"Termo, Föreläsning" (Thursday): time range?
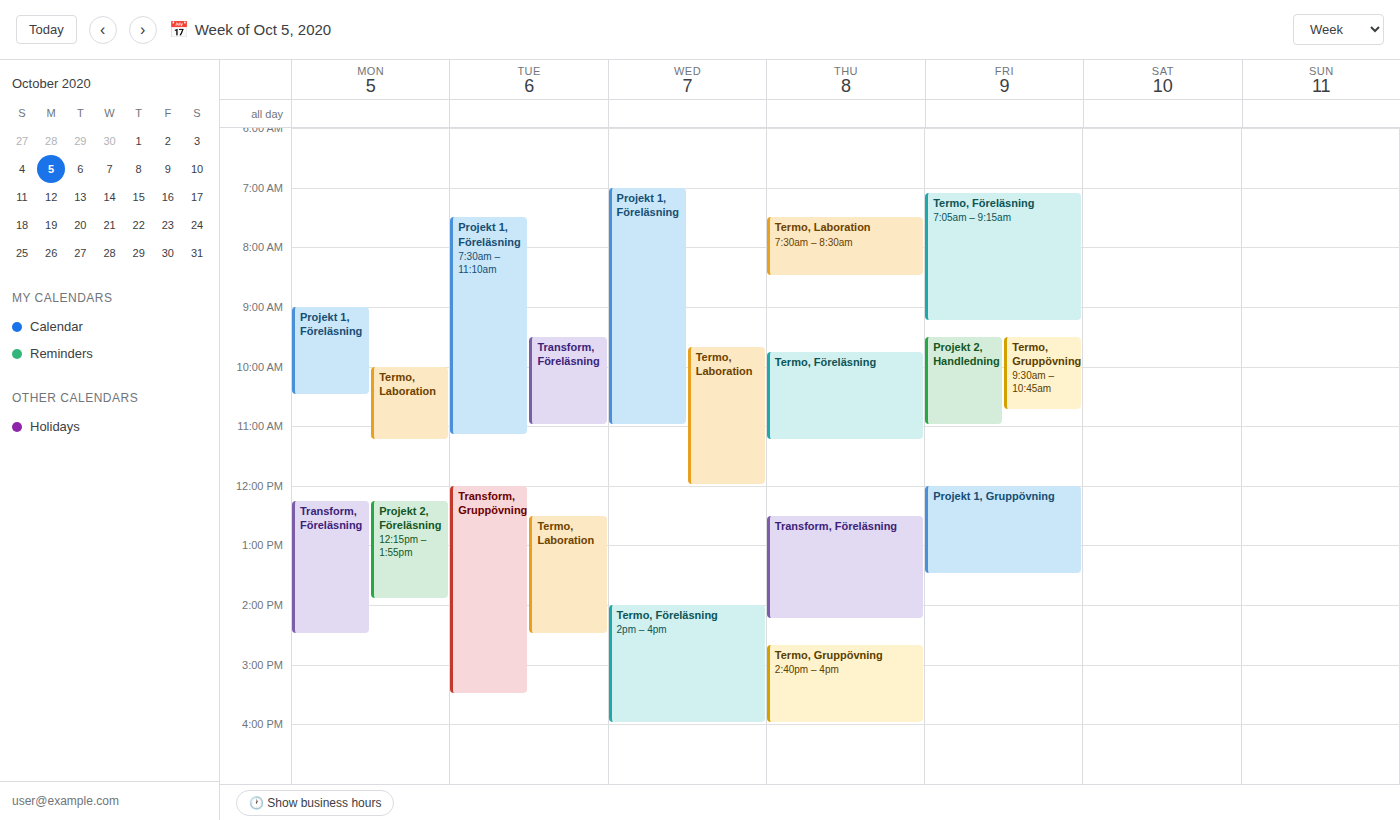
9:45 AM to 11:15 AM